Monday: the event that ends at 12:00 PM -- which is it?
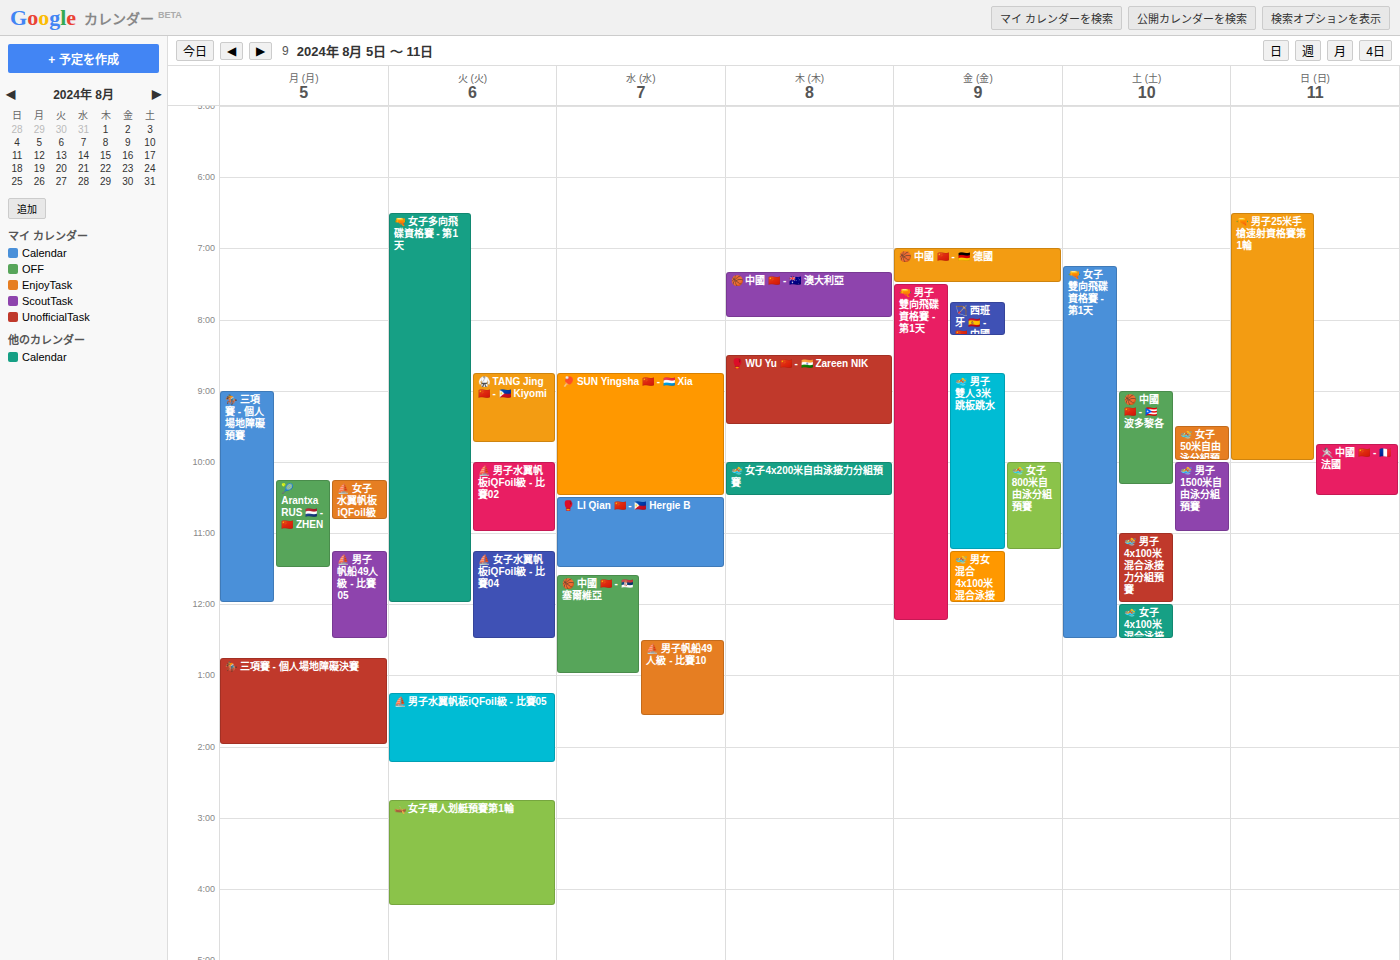
"🏇 三項賽 - 個人場地障礙預賽"